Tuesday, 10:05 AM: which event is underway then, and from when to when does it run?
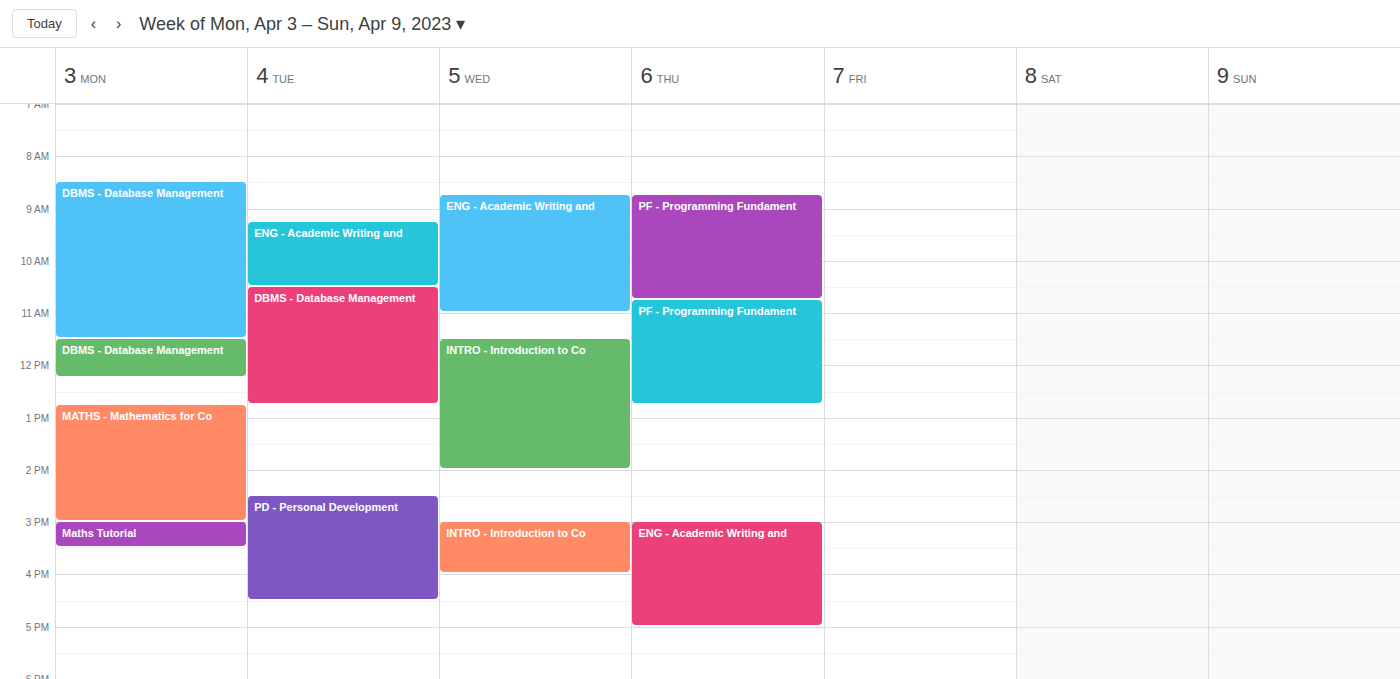
"ENG - Academic Writing and", 9:15 AM to 10:30 AM